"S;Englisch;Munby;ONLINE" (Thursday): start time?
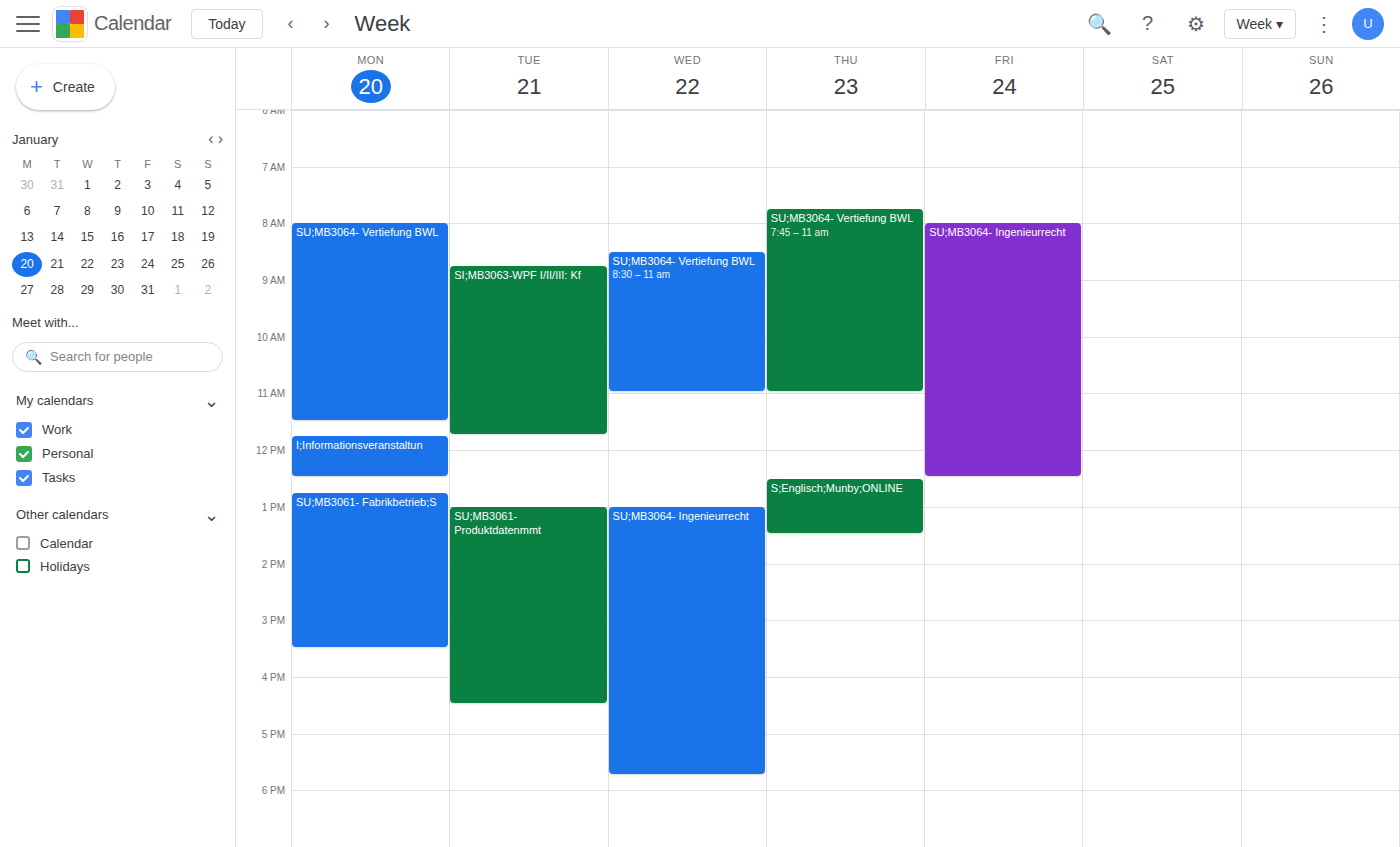
12:30 PM